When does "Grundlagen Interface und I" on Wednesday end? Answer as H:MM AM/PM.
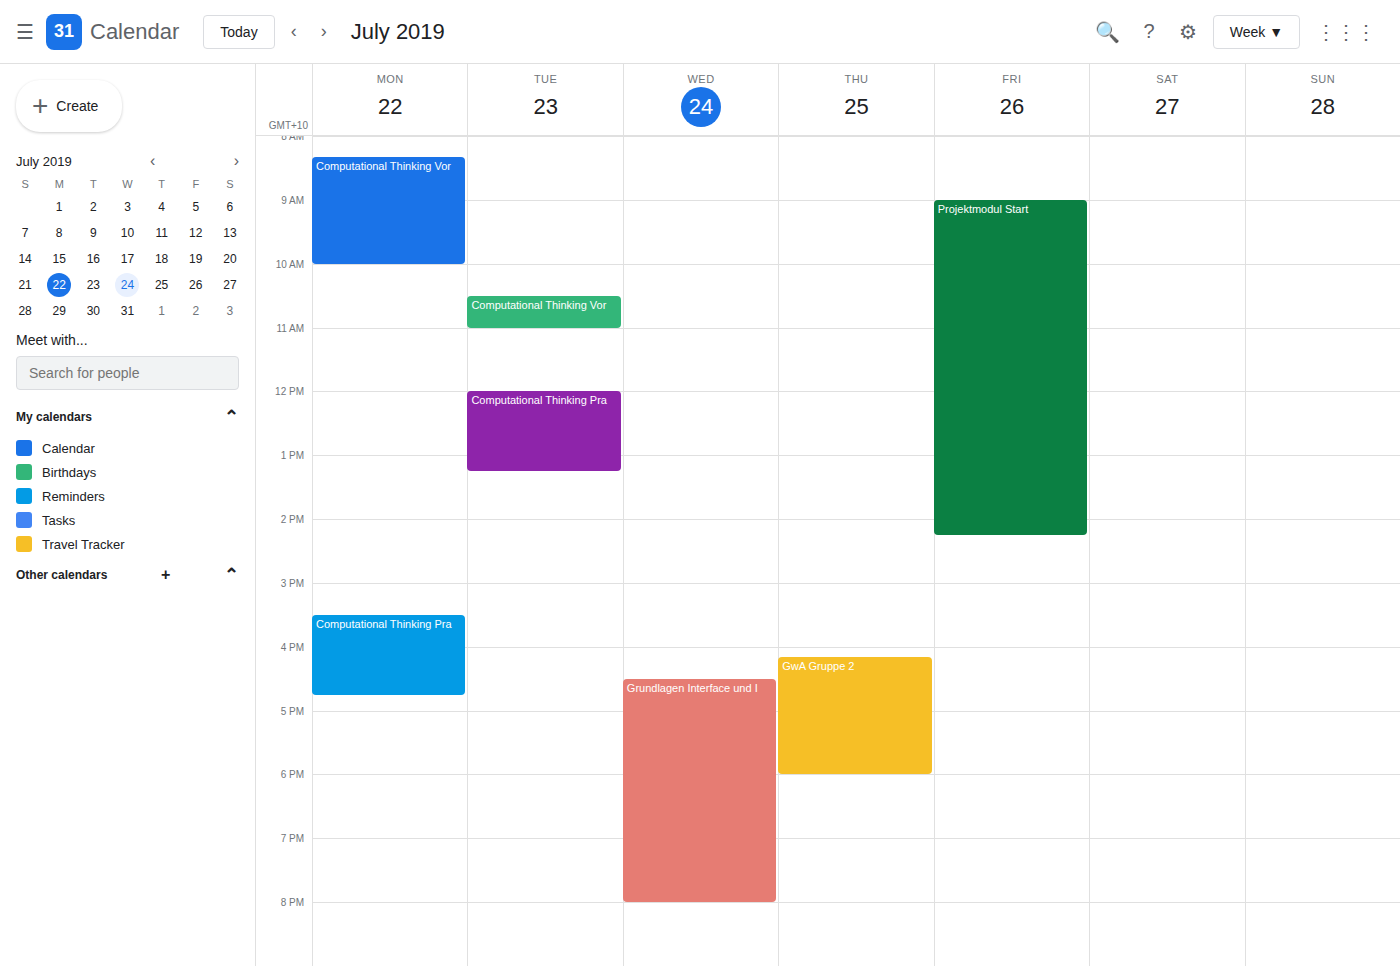
8:00 PM